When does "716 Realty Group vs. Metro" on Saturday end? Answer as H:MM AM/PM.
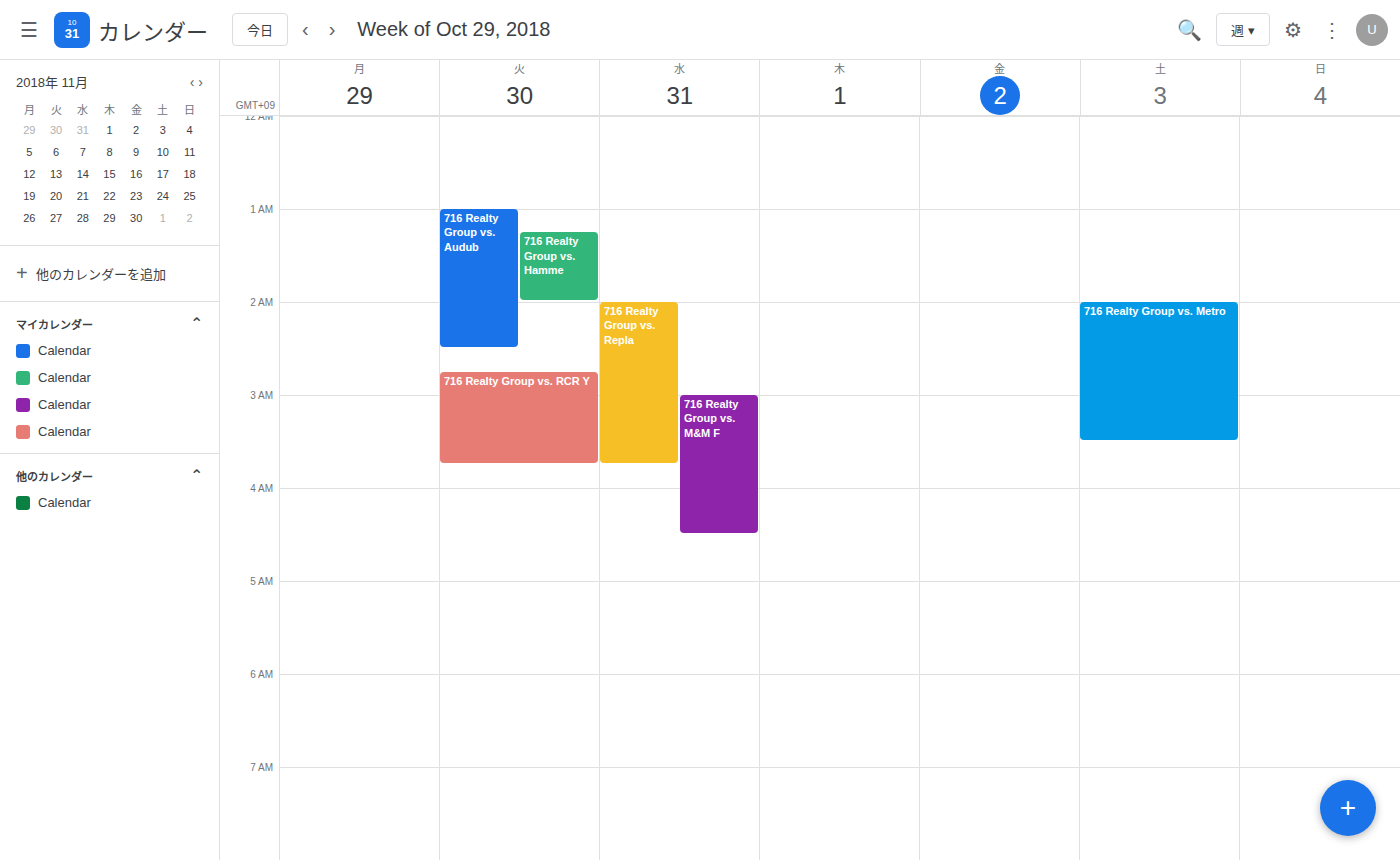
3:30 AM